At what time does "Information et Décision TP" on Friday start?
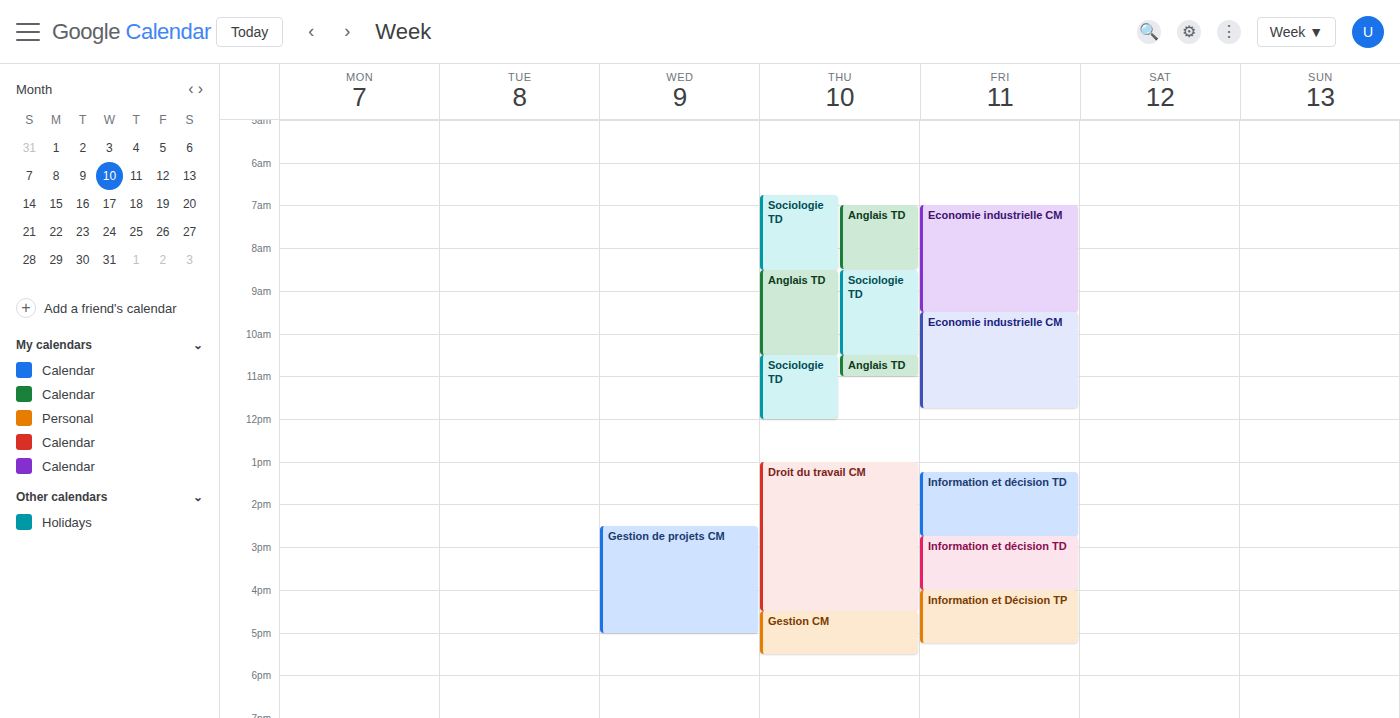
4:00 PM